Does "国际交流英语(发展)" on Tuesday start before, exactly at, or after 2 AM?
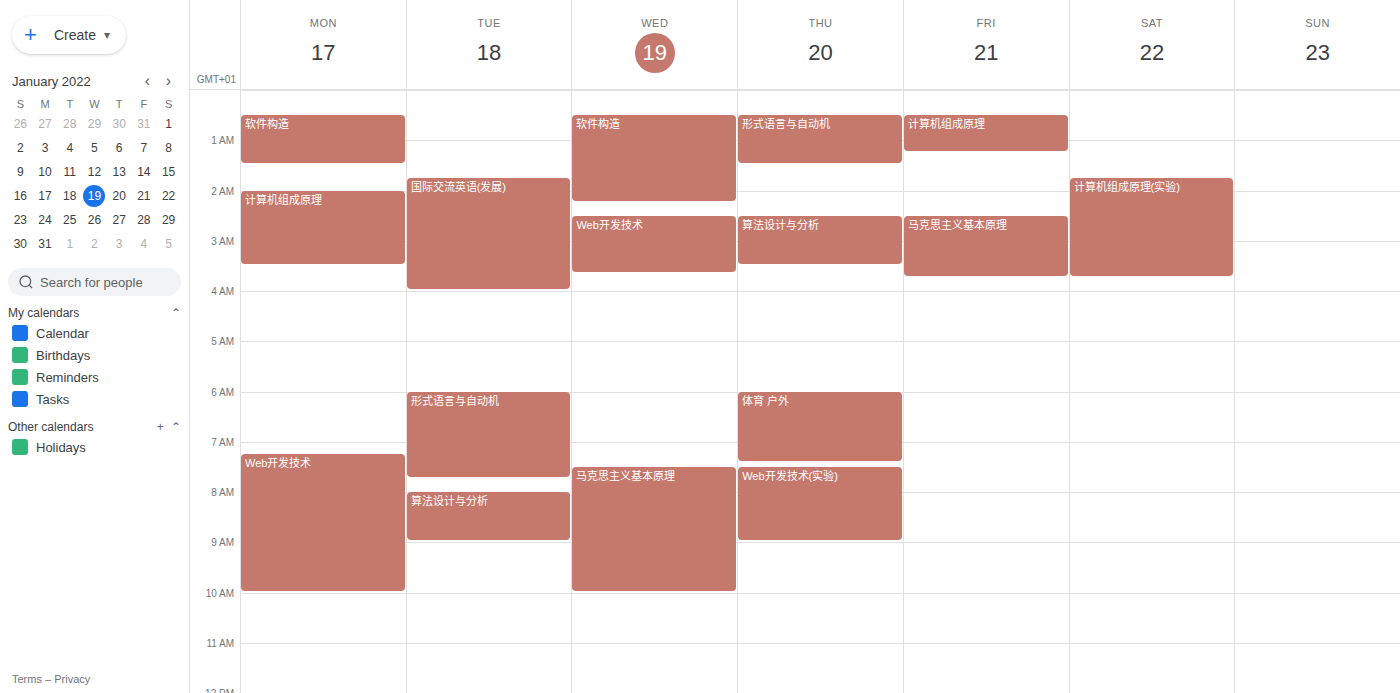
1:45 AM -- before 2 AM, 15 minutes above the 2 AM line.